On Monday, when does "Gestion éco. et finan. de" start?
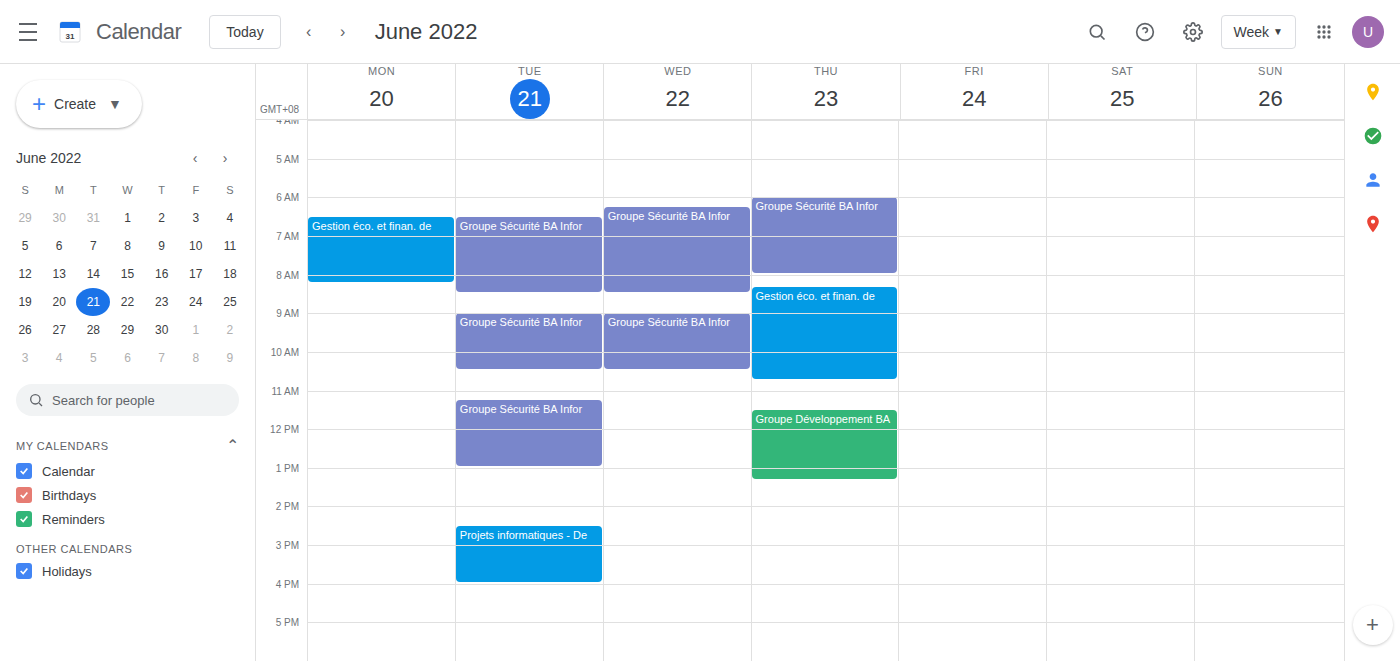
06:30